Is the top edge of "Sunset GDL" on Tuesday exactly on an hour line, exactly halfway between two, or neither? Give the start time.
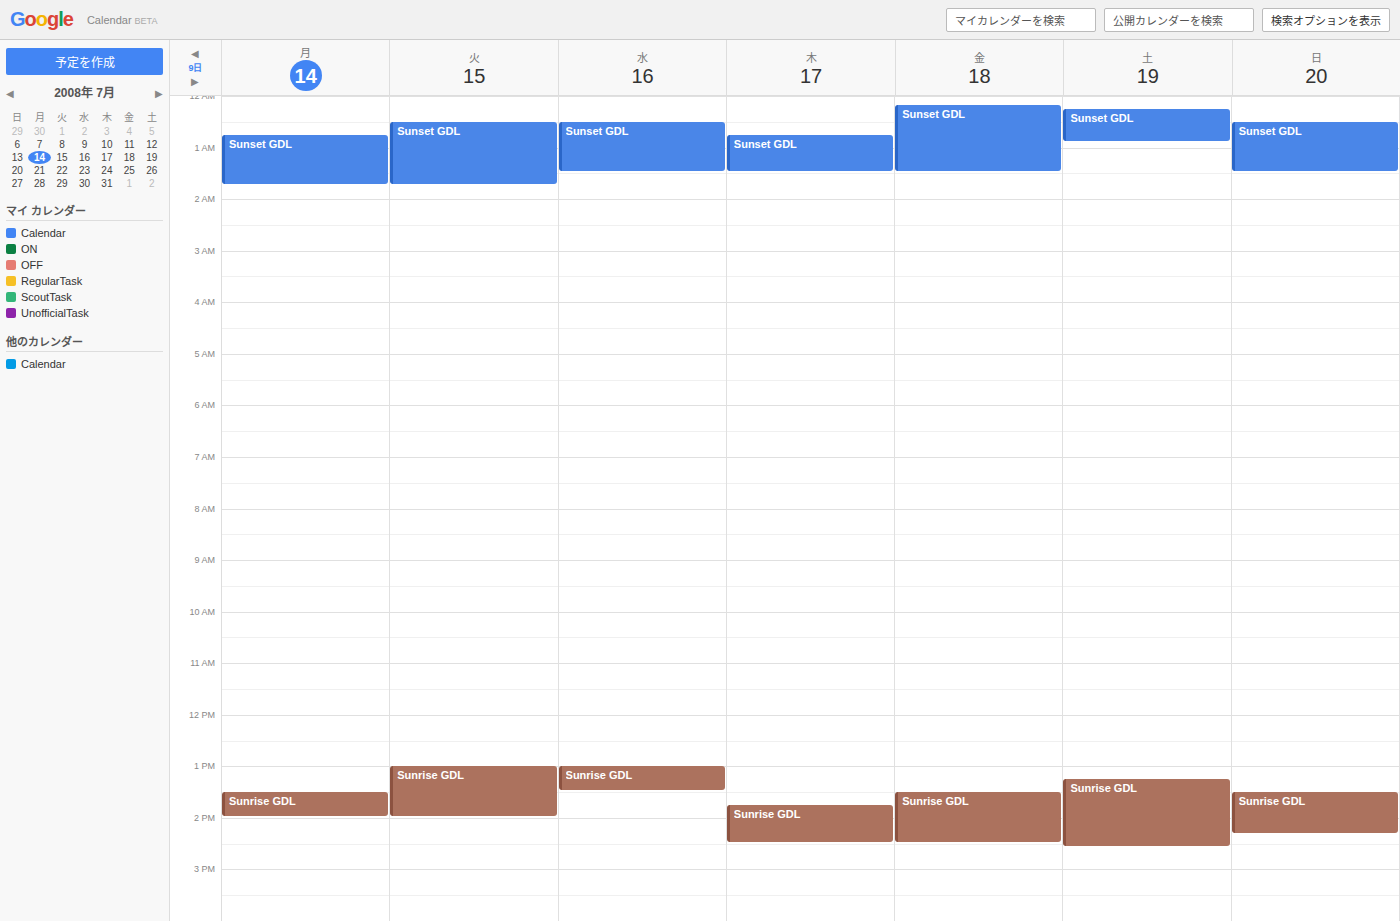
12:30 AM -- halfway between the 12 AM and 1 AM lines.